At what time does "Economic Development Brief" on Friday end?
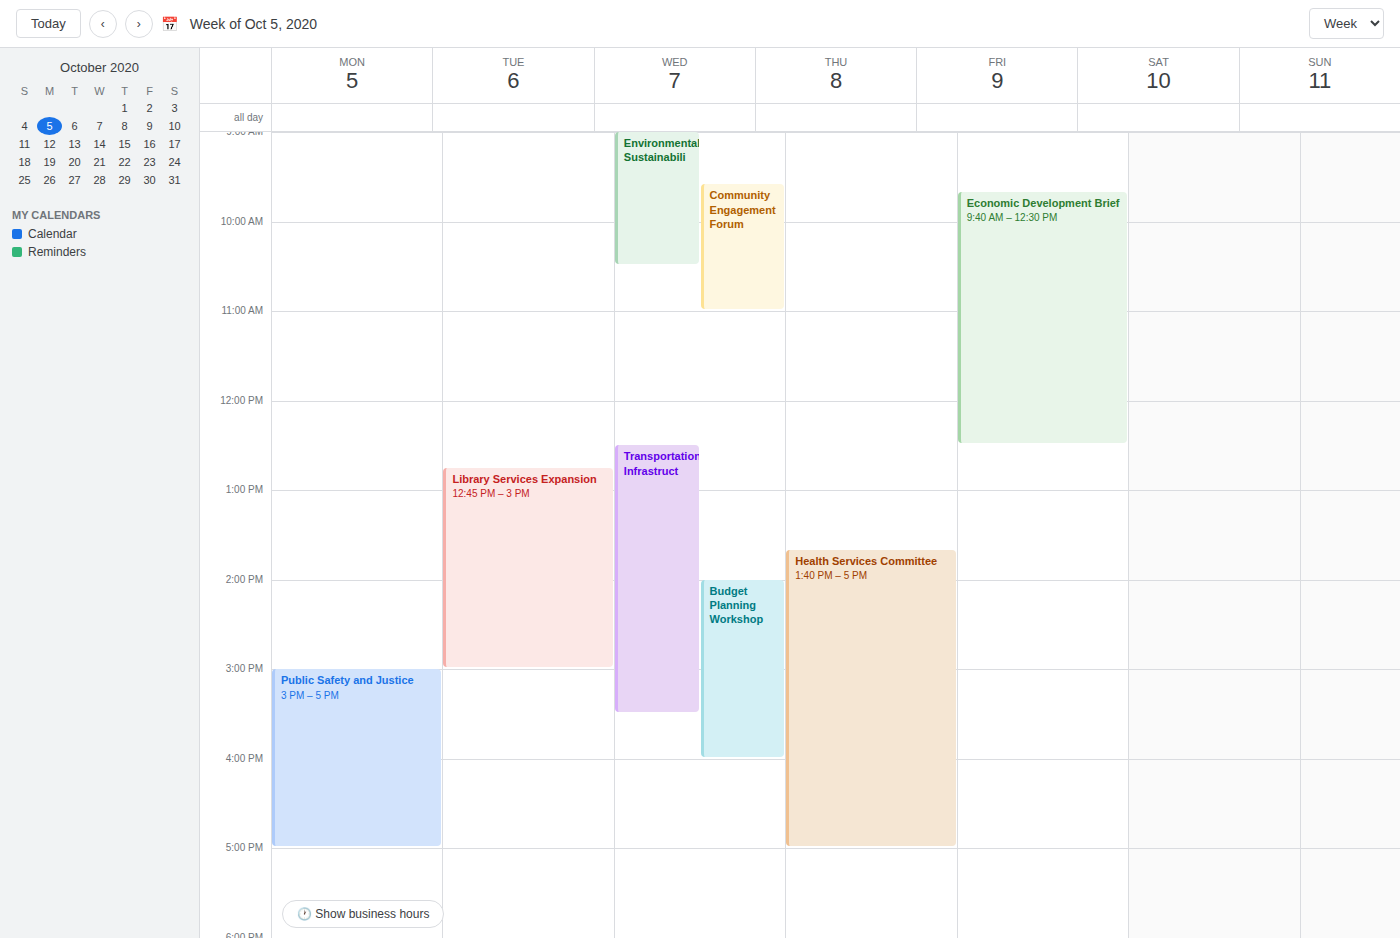
12:30 PM